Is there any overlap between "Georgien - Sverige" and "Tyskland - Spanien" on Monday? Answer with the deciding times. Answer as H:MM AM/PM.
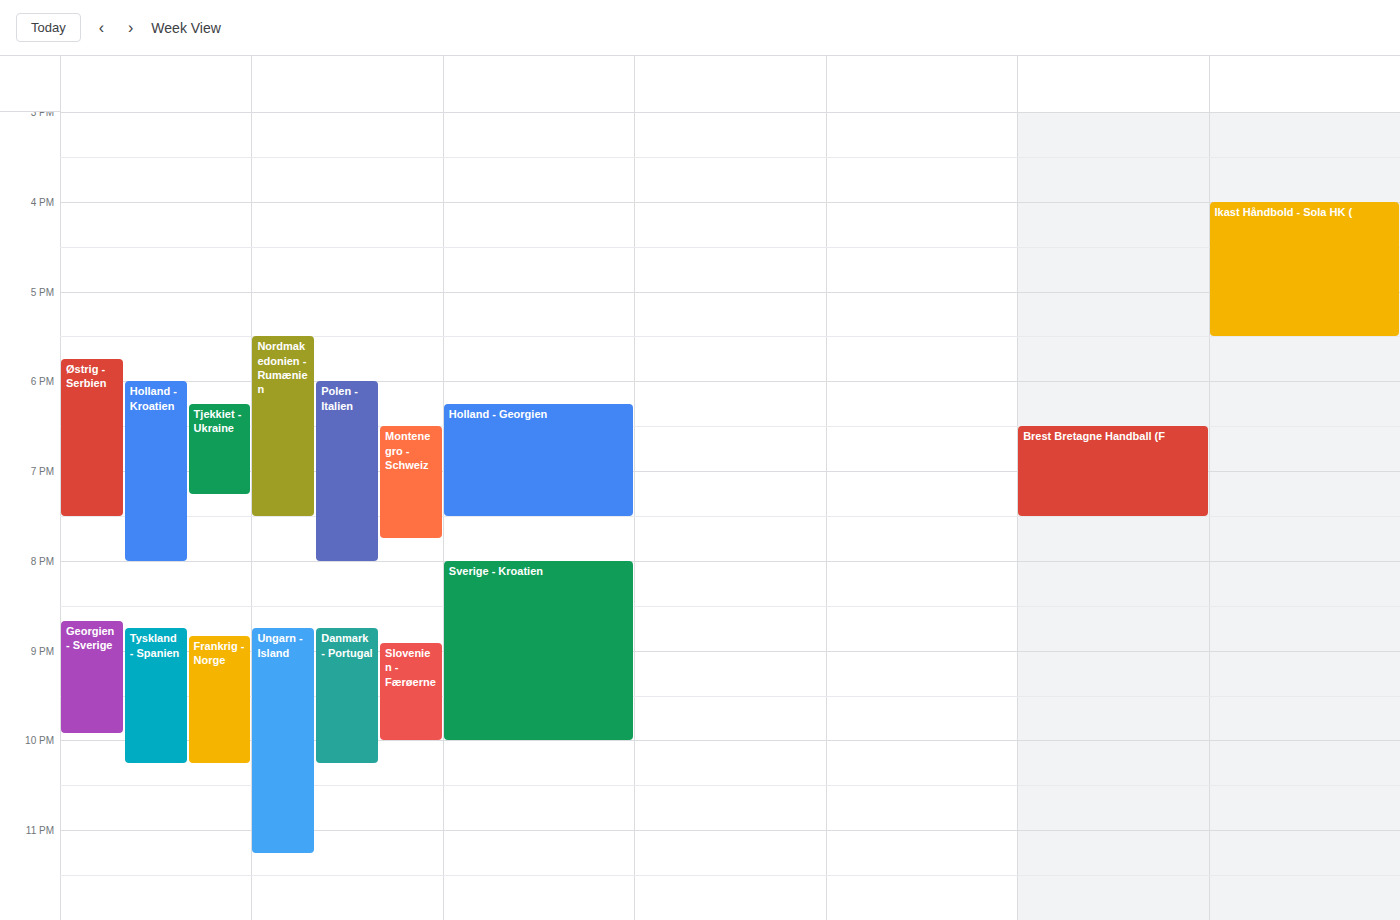
"Tyskland - Spanien" starts at 8:45 PM, before "Georgien - Sverige" ends at 9:55 PM -- they overlap.